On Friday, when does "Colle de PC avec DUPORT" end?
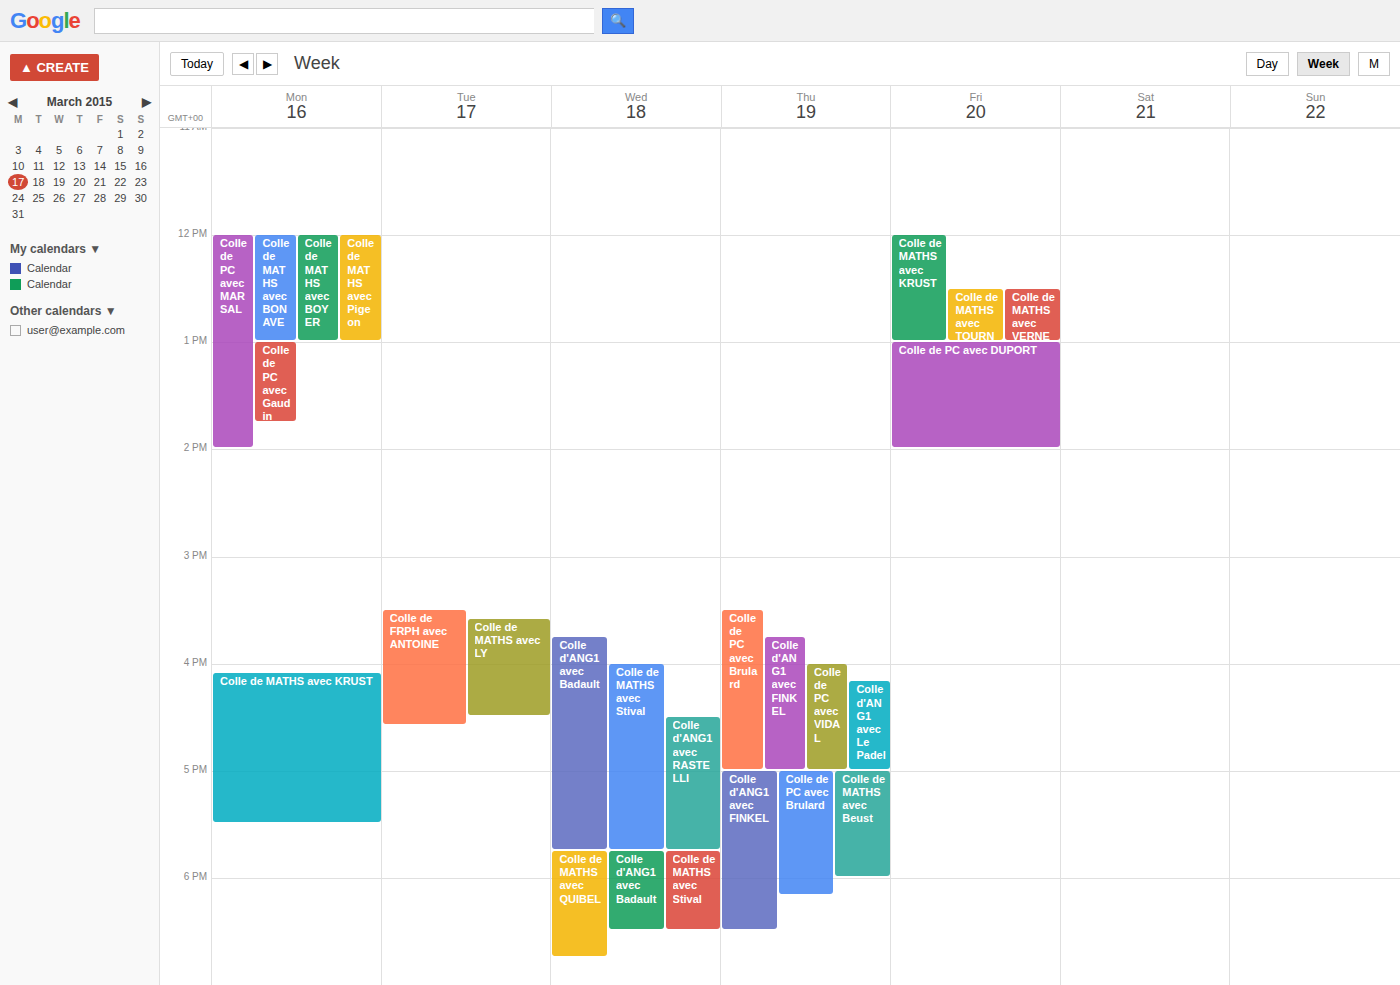
2:00 PM